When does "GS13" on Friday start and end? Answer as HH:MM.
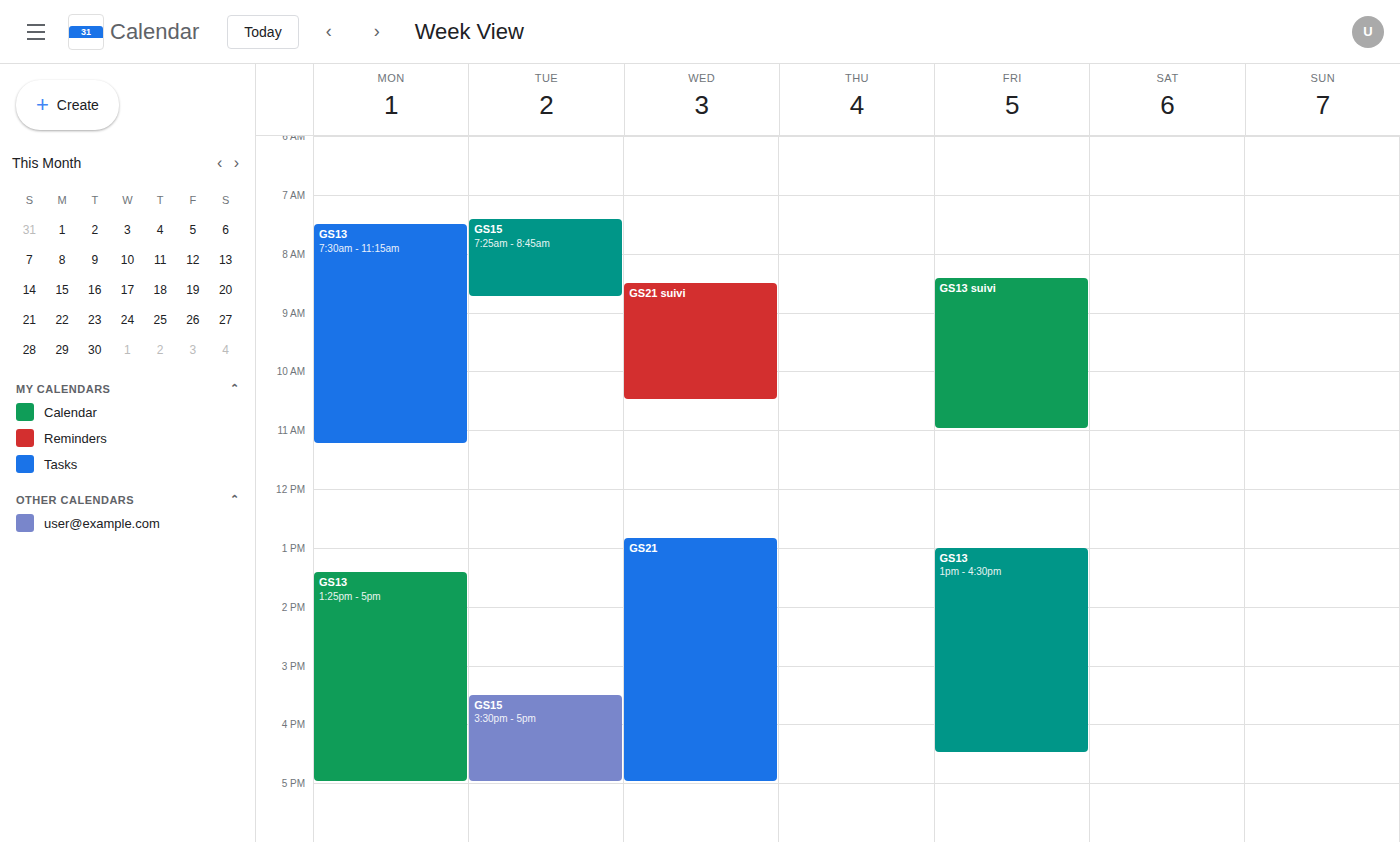
13:00 to 16:30